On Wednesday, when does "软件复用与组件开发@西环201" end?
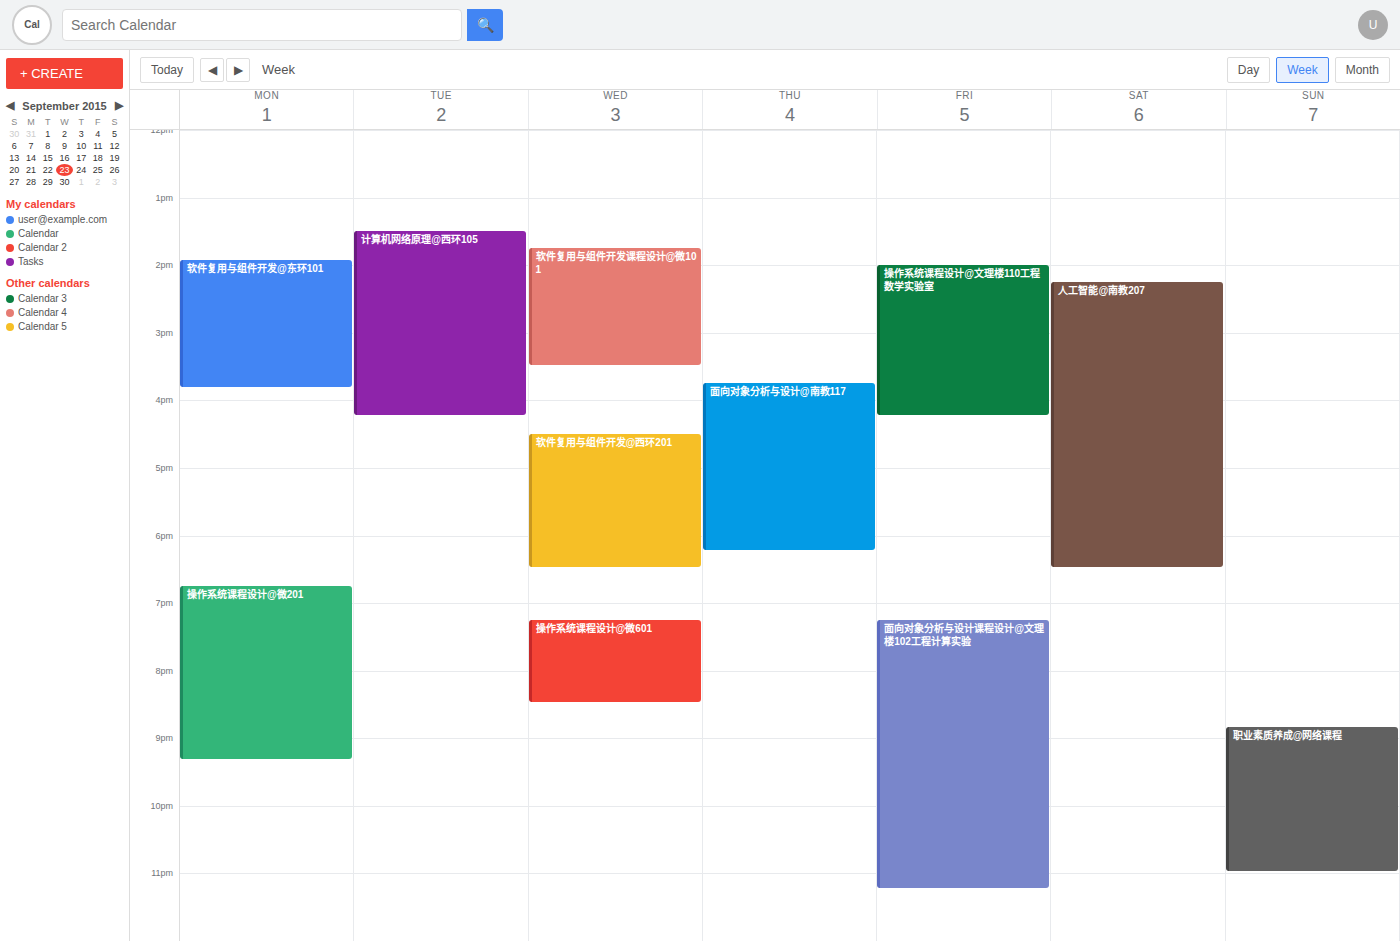
18:30